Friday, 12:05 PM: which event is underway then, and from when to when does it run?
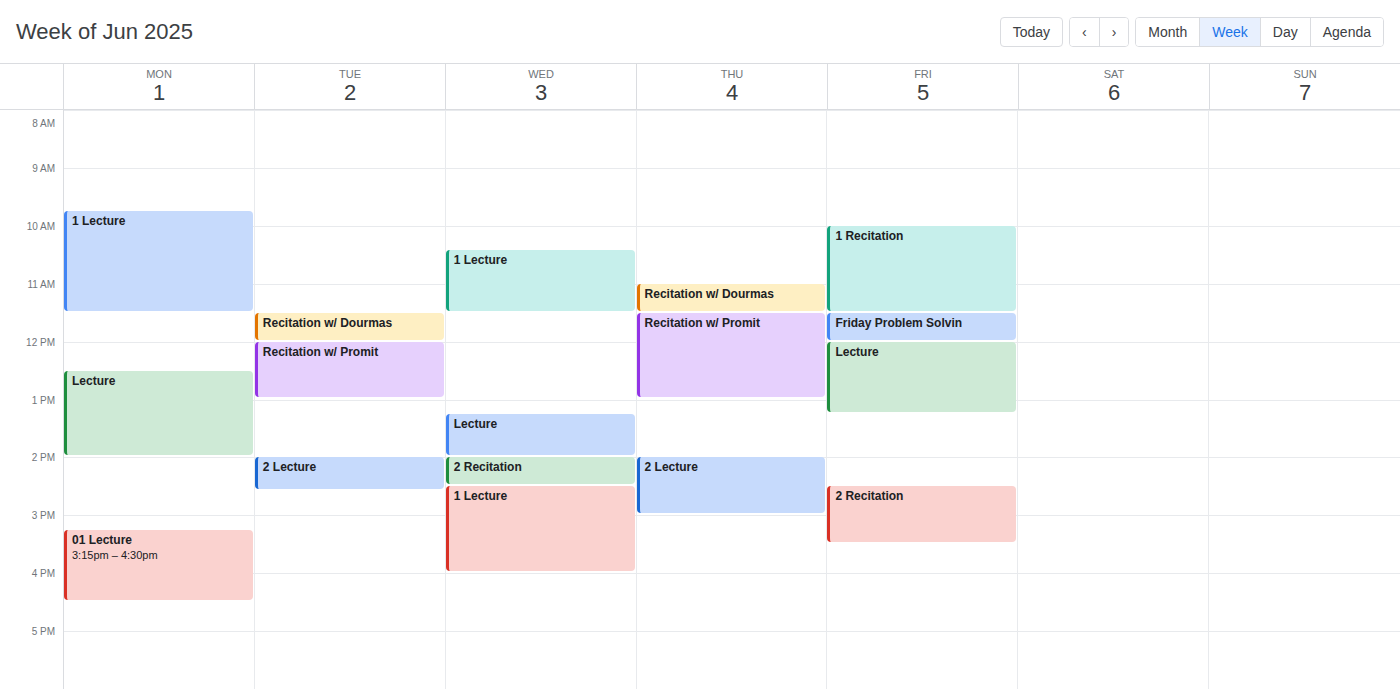
"Lecture", 12:00 PM to 1:15 PM